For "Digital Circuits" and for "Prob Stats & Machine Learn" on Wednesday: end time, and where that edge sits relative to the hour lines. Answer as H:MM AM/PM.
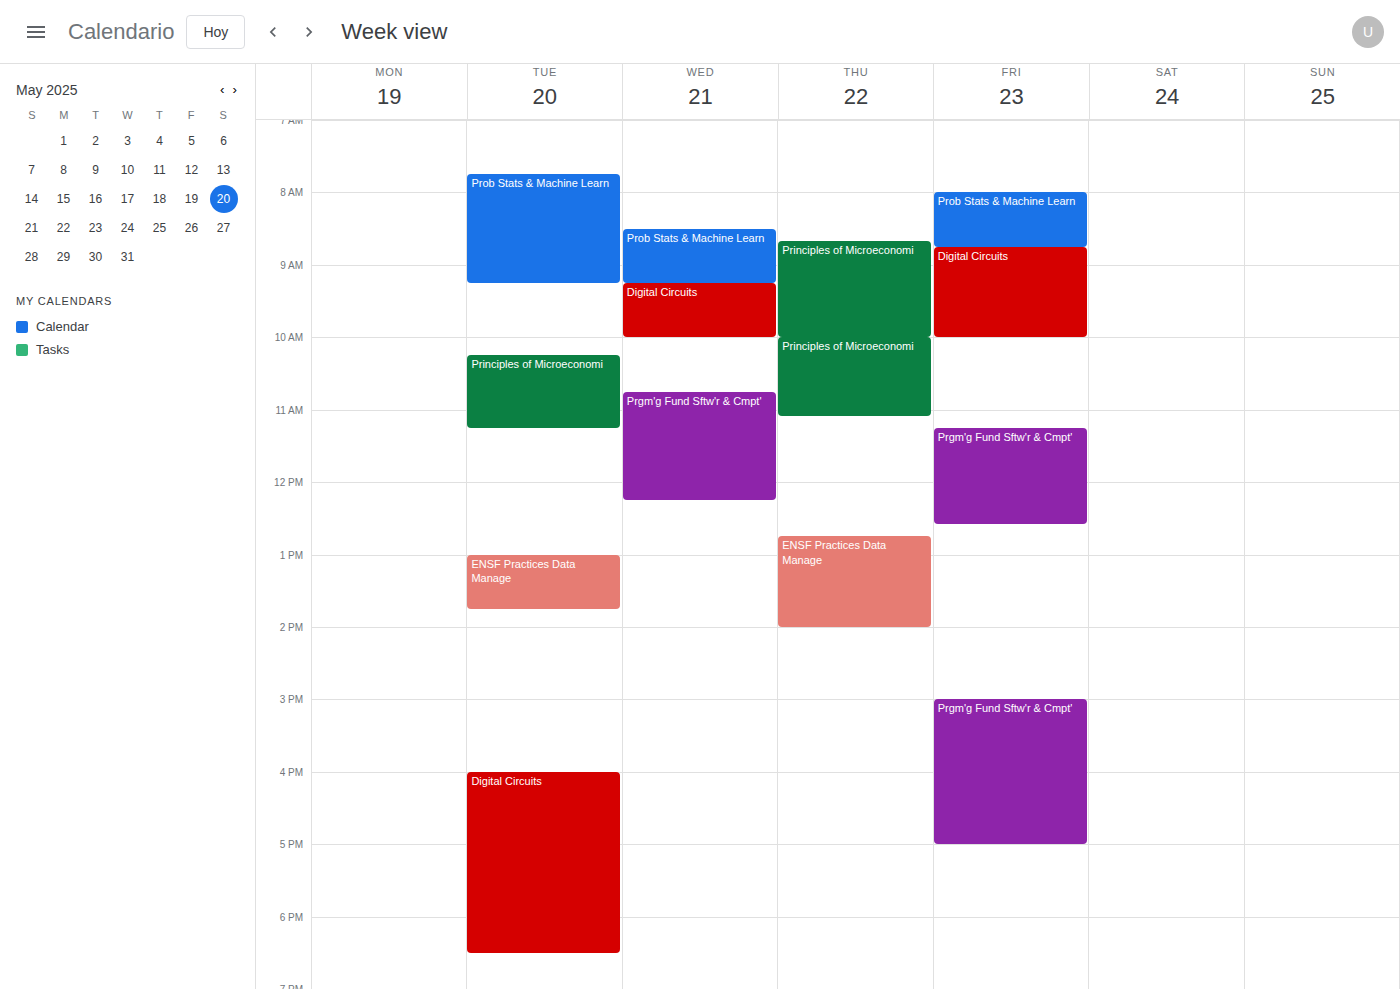
"Digital Circuits": 10:00 AM, exactly on the 10 AM line. "Prob Stats & Machine Learn": 9:15 AM, neither: a quarter of the way from the 9 AM line to the 10 AM line.